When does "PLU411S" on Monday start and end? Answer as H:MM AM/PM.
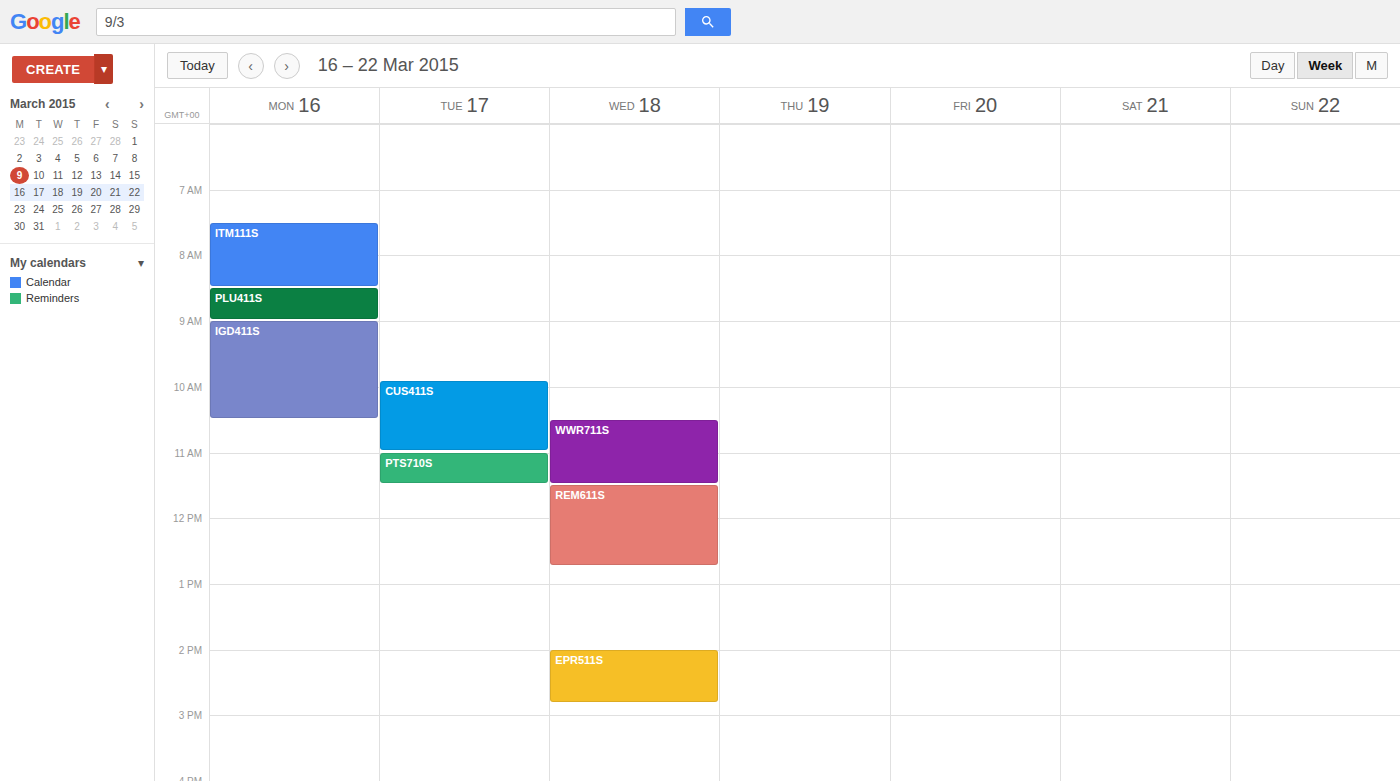
8:30 AM to 9:00 AM